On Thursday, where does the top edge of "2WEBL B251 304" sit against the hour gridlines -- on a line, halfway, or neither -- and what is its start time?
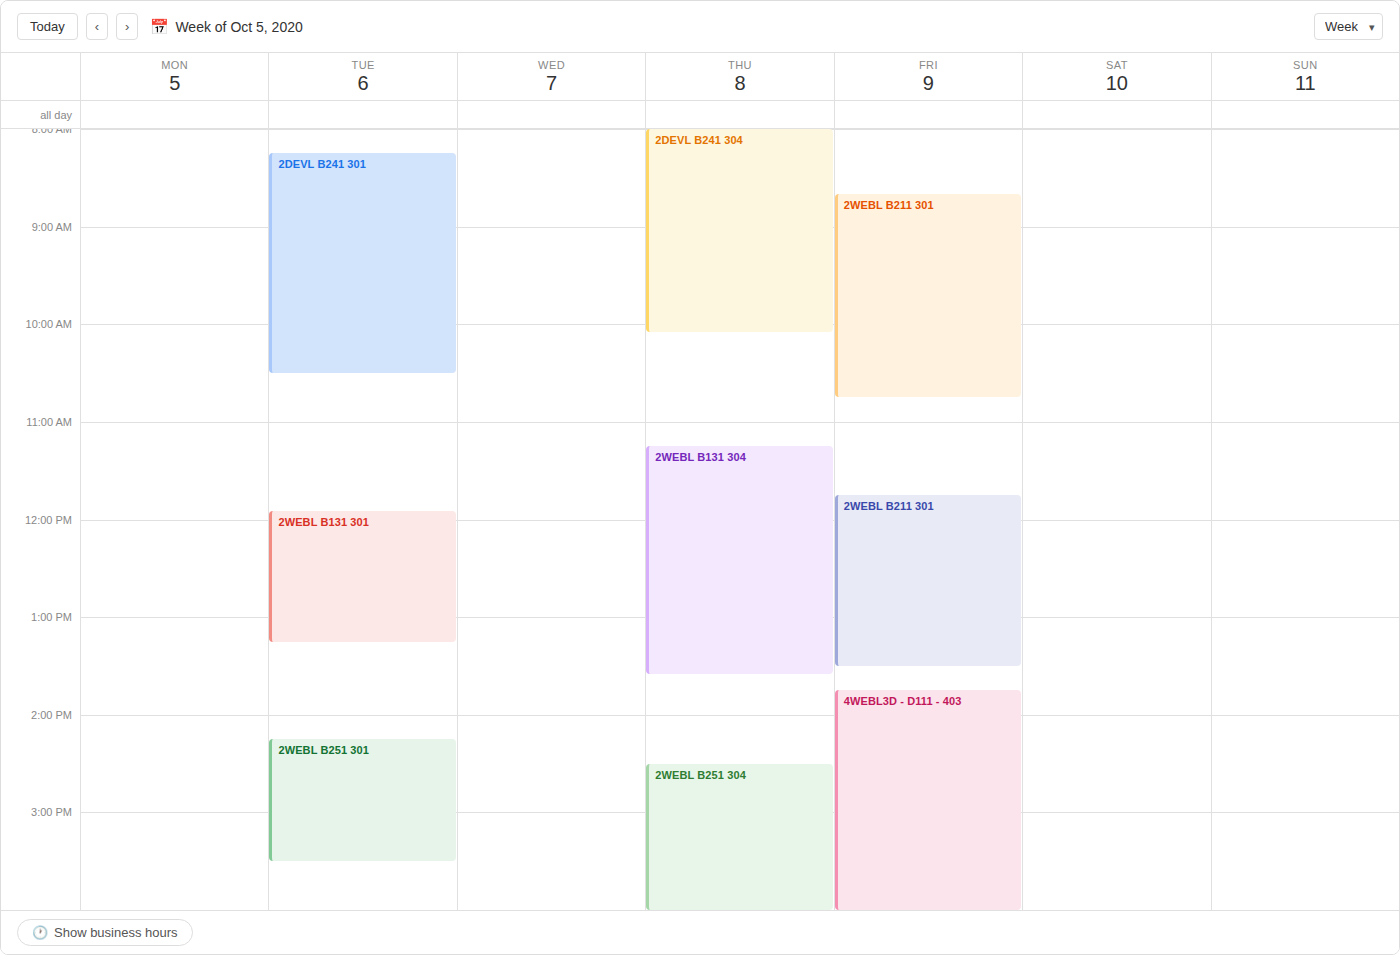
2:30 PM -- halfway between the 2 PM and 3 PM lines.